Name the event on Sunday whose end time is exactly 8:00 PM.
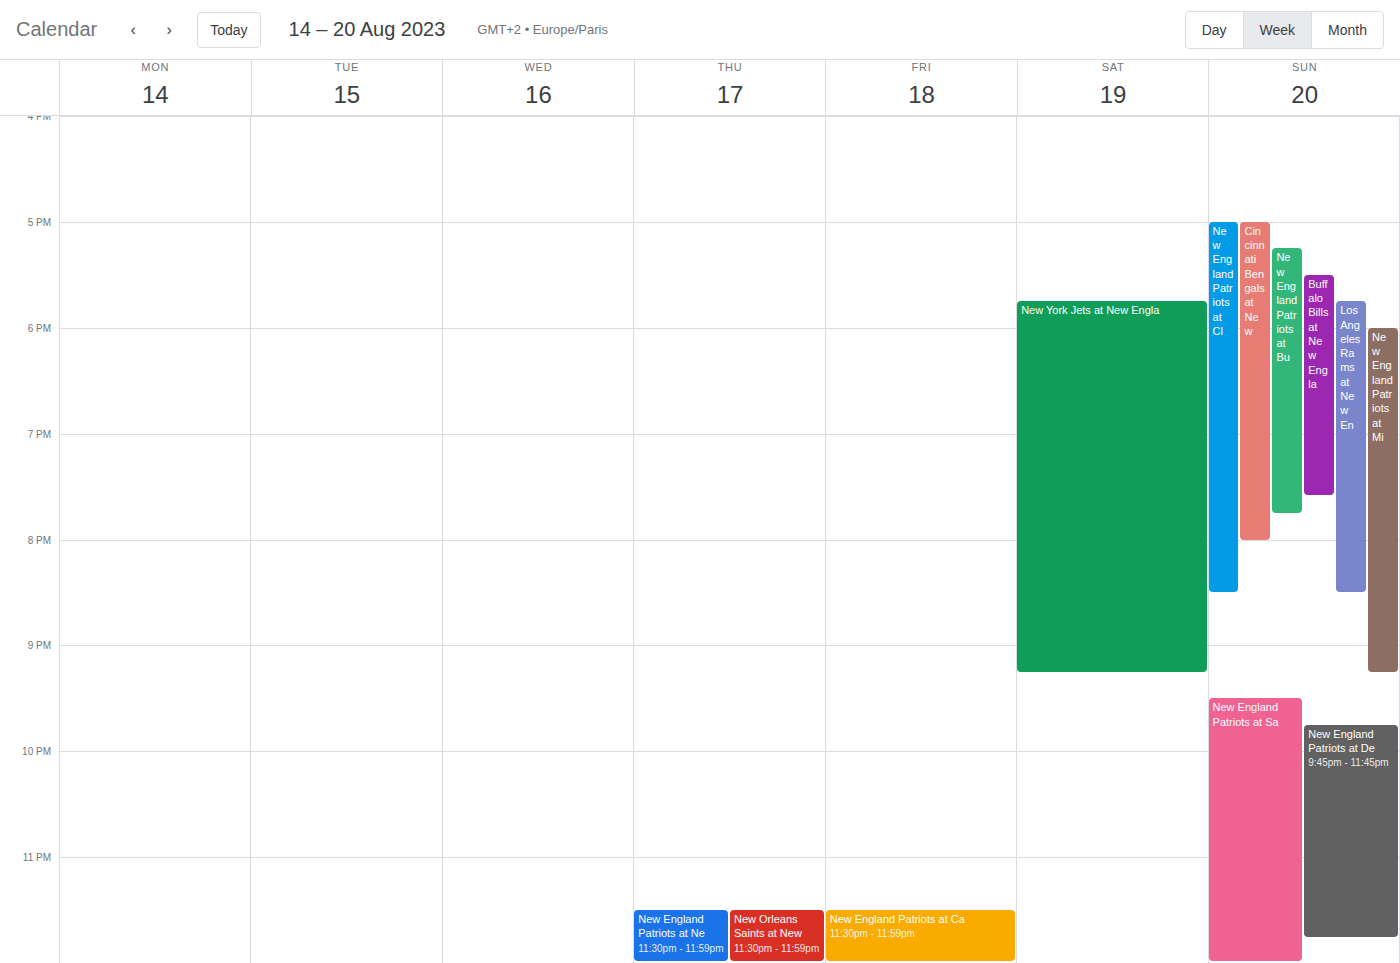
"Cincinnati Bengals at New"